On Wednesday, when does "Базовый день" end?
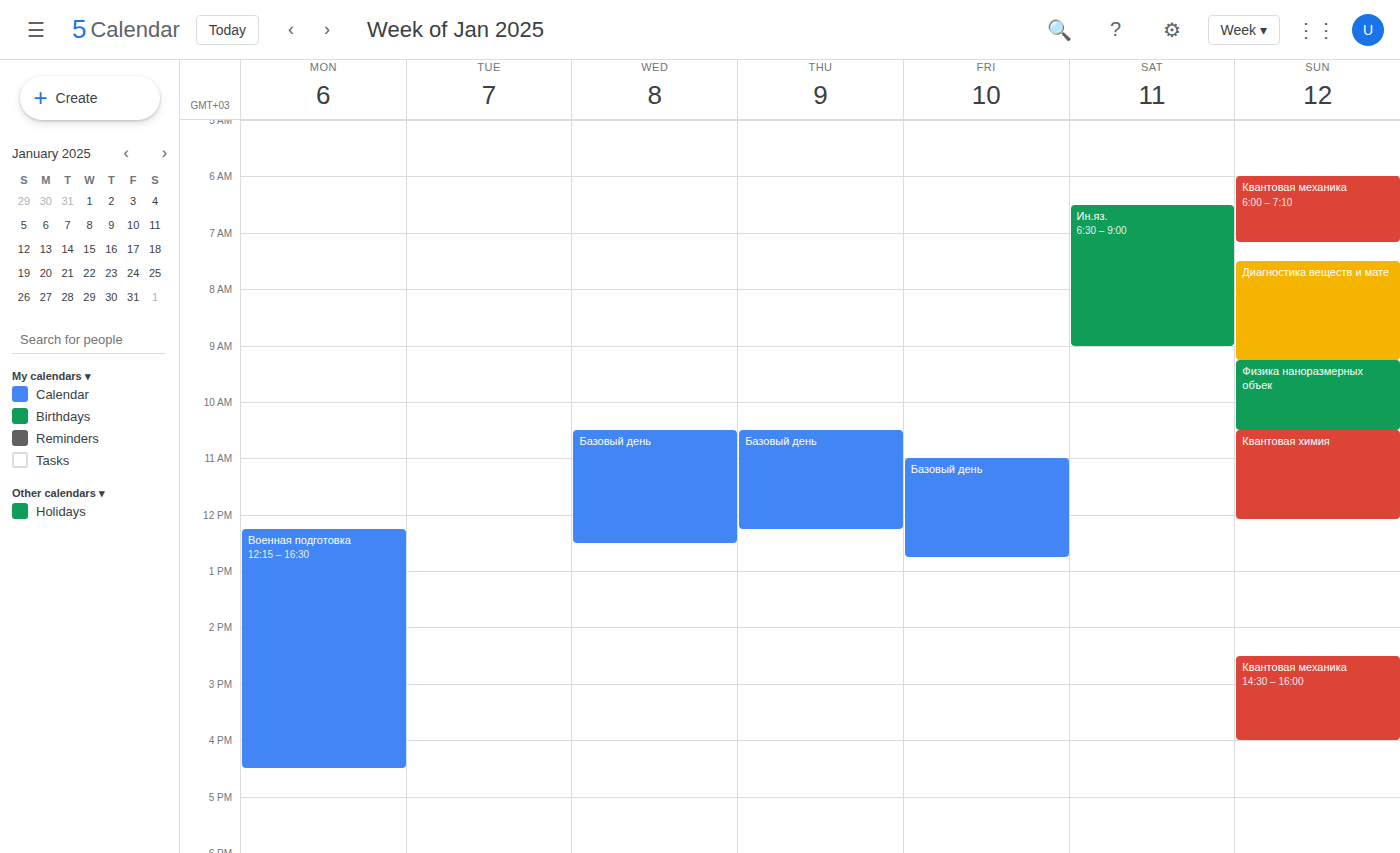
12:30 PM